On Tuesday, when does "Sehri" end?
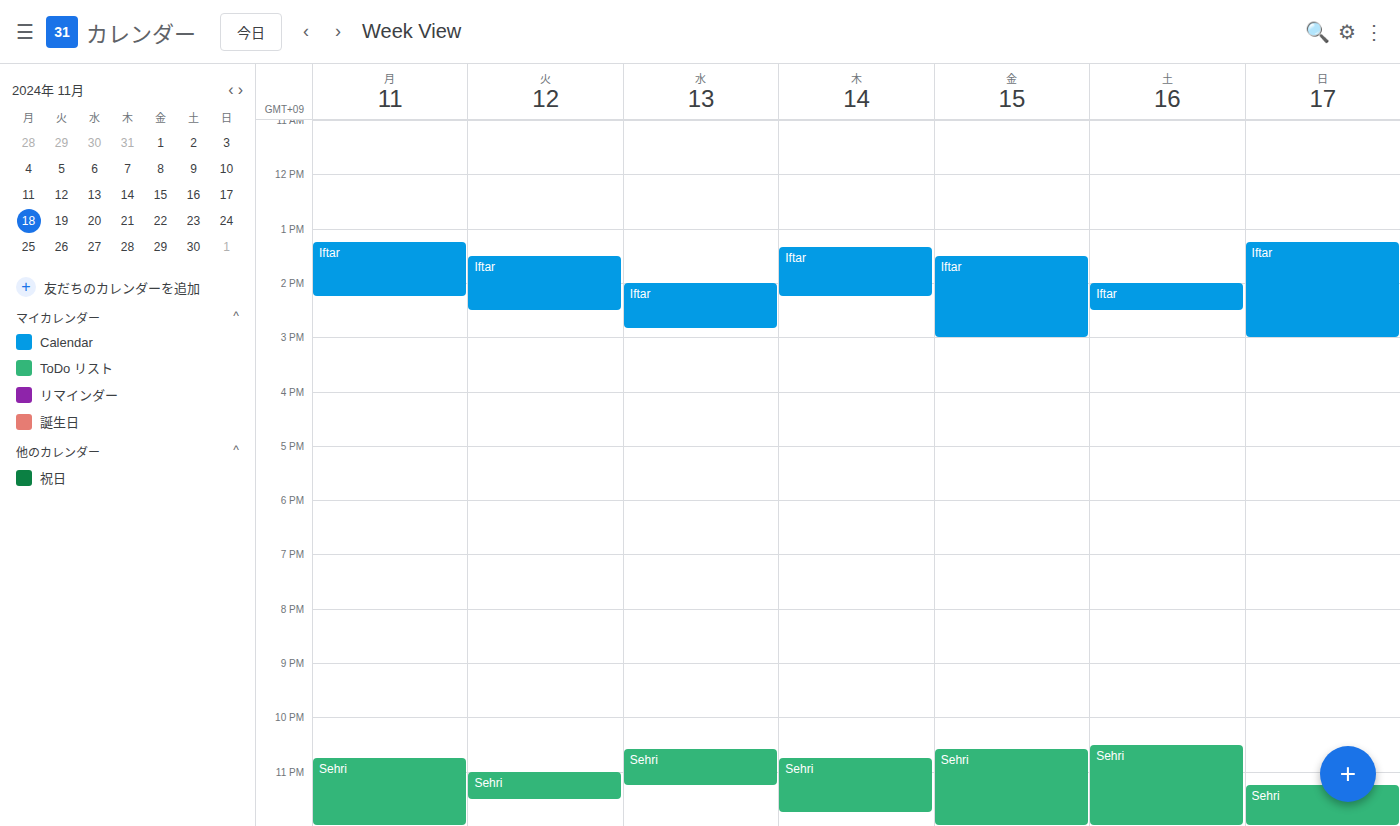
11:30 PM